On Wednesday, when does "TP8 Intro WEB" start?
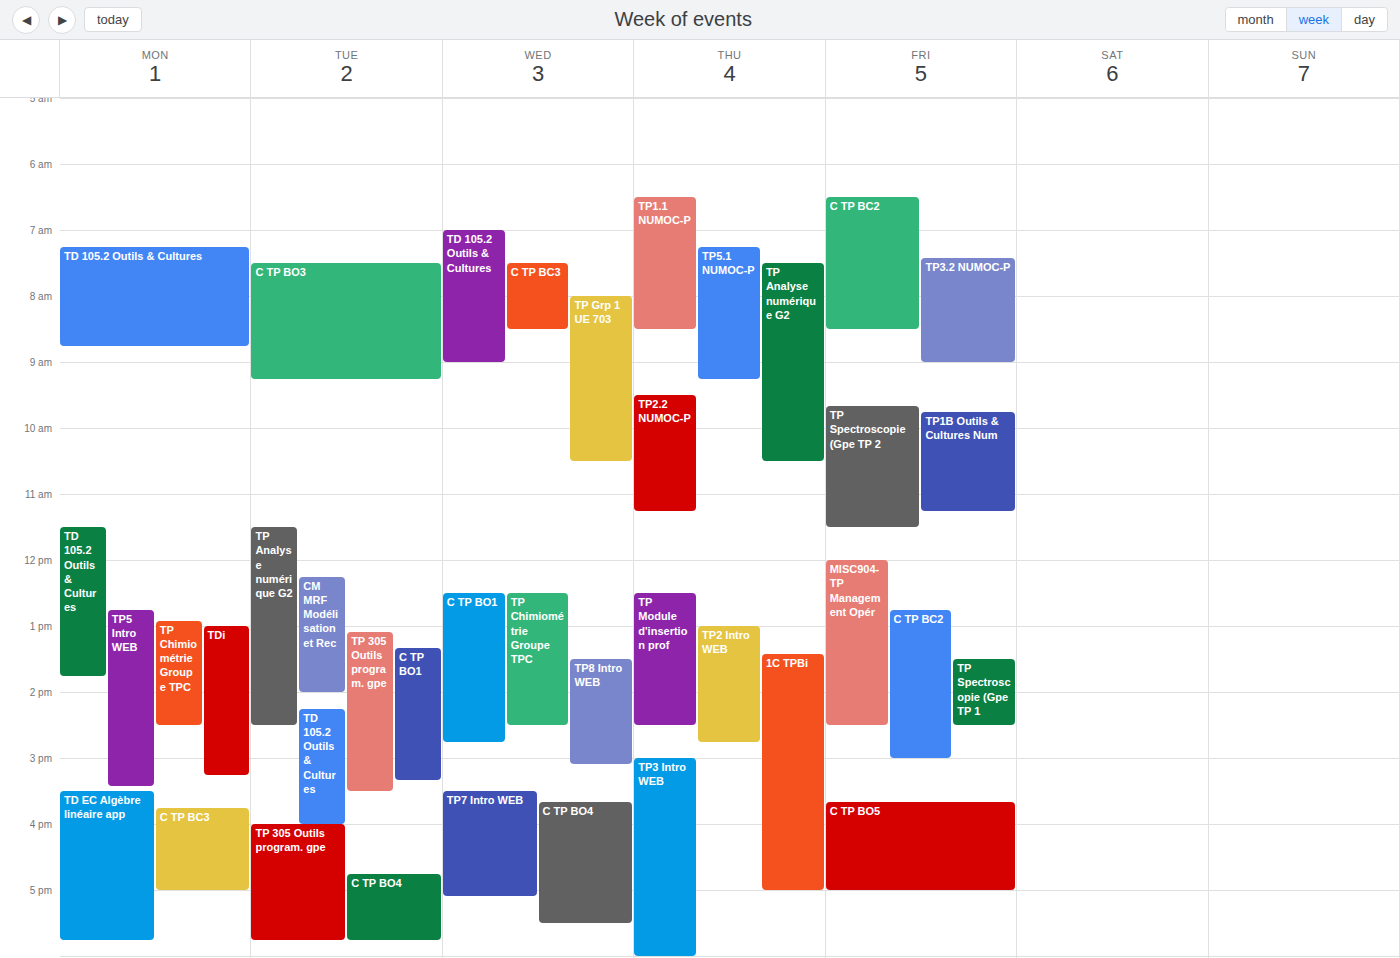
1:30 PM